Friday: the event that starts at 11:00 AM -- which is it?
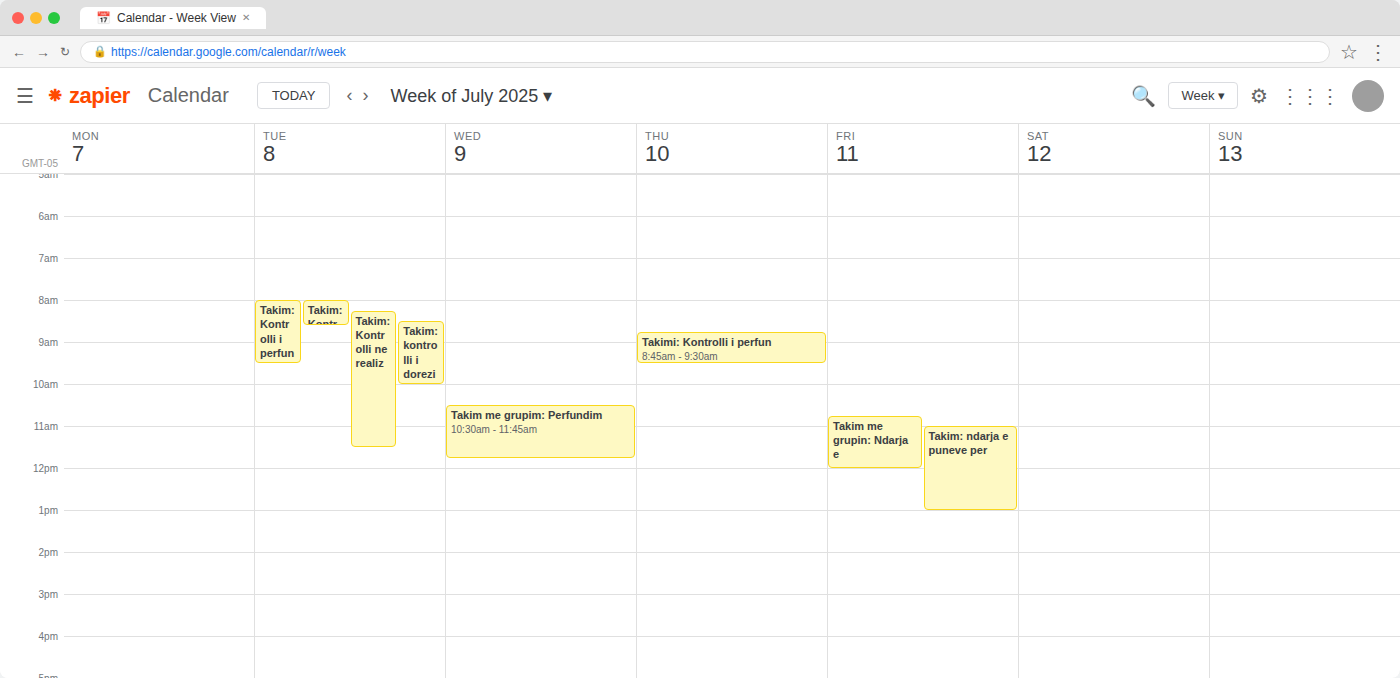
"Takim: ndarja e puneve per"